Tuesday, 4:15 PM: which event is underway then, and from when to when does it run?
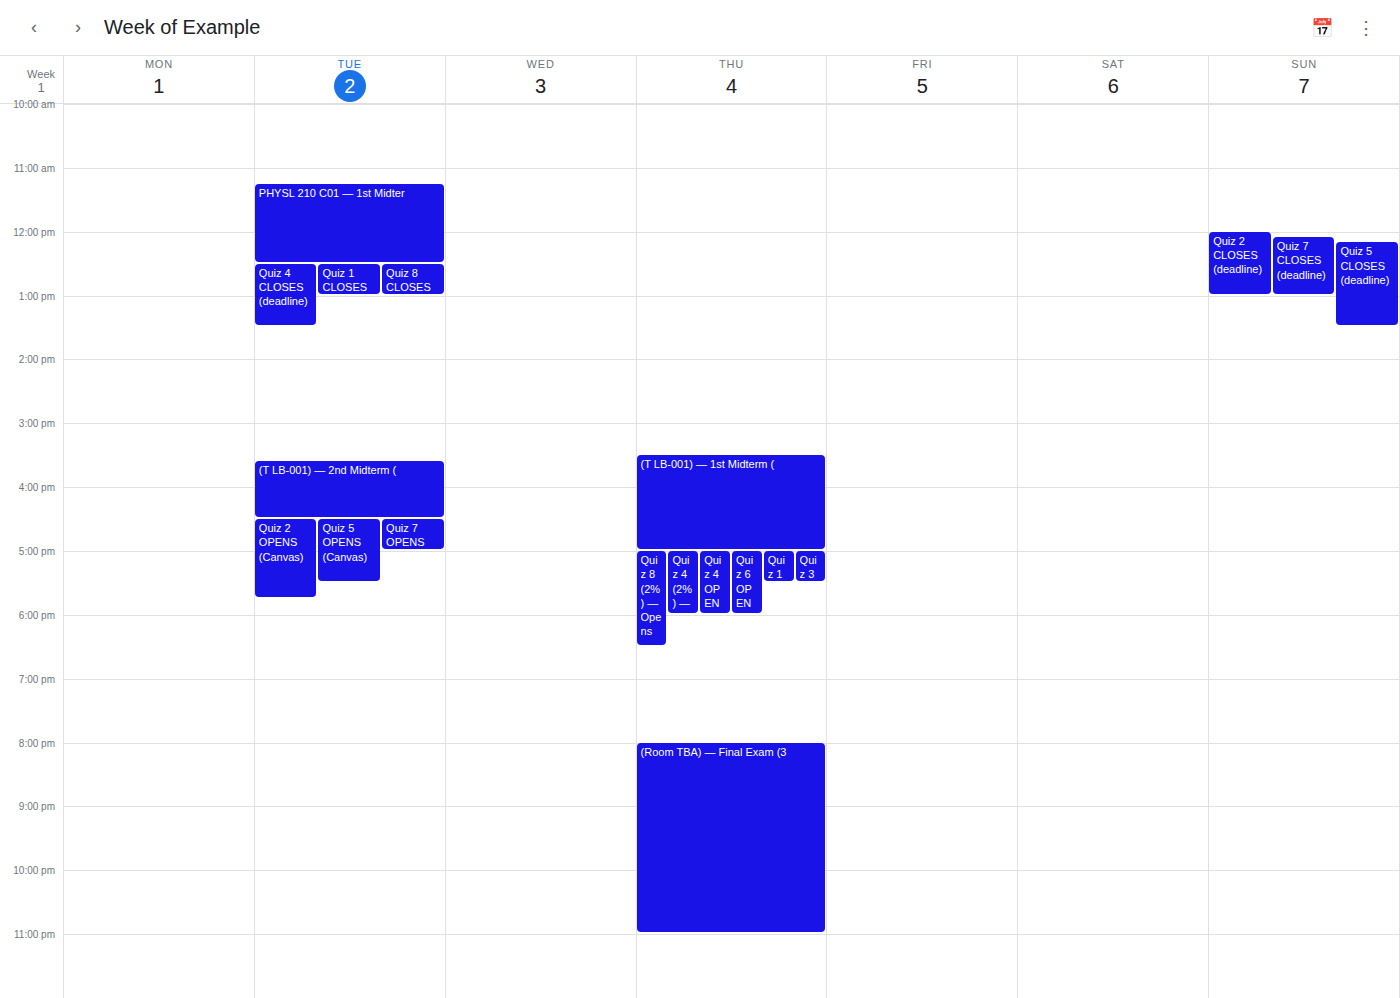
"(T LB-001) — 2nd Midterm (", 3:35 PM to 4:30 PM